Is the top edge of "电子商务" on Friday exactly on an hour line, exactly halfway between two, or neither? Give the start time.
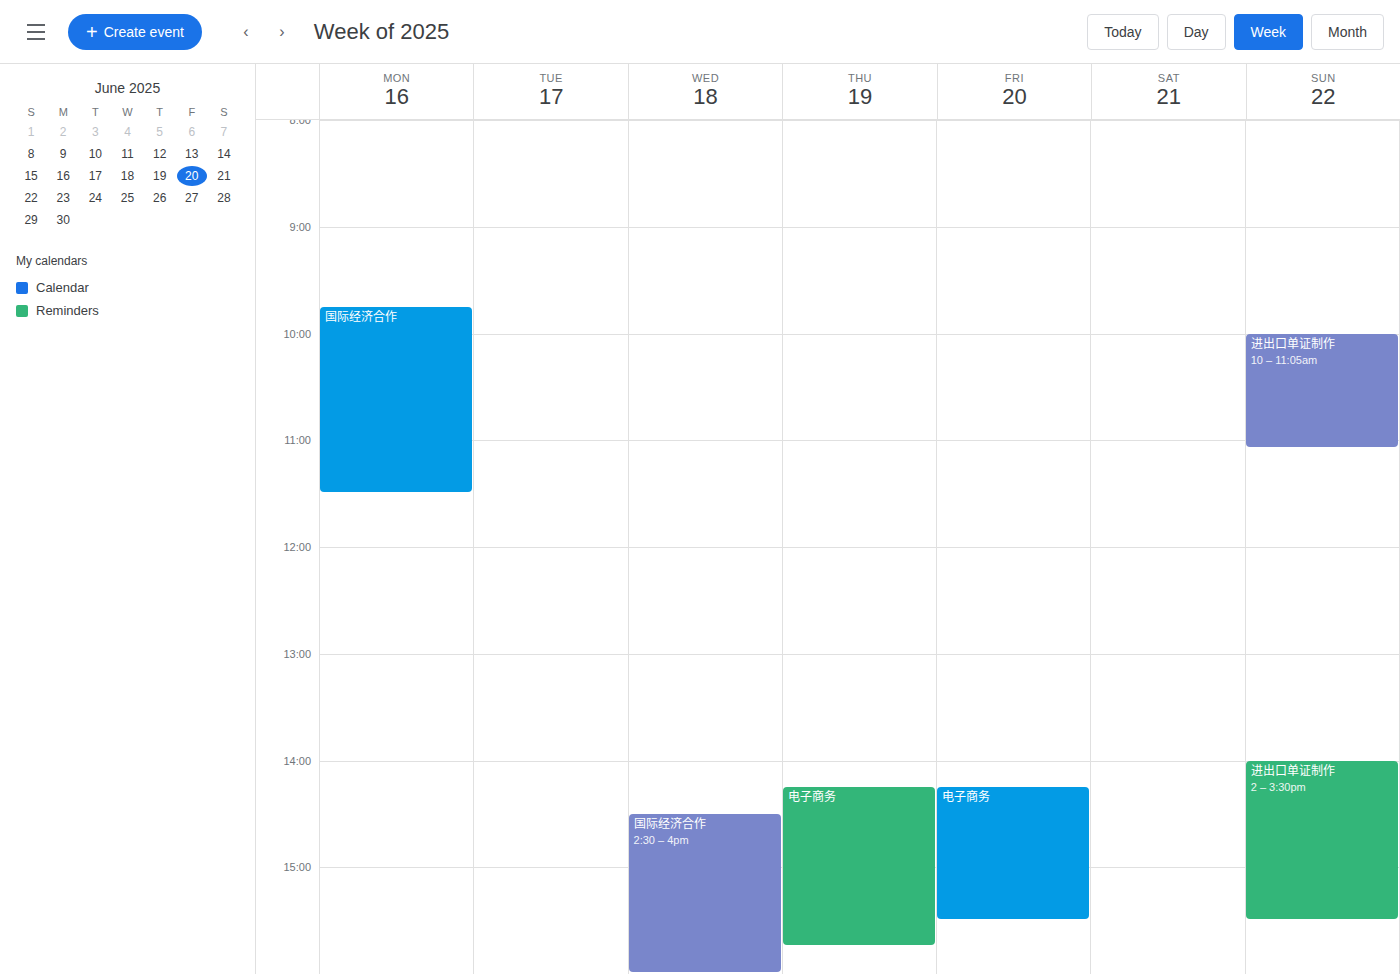
2:15 PM -- neither: a quarter of the way from the 2 PM line to the 3 PM line.